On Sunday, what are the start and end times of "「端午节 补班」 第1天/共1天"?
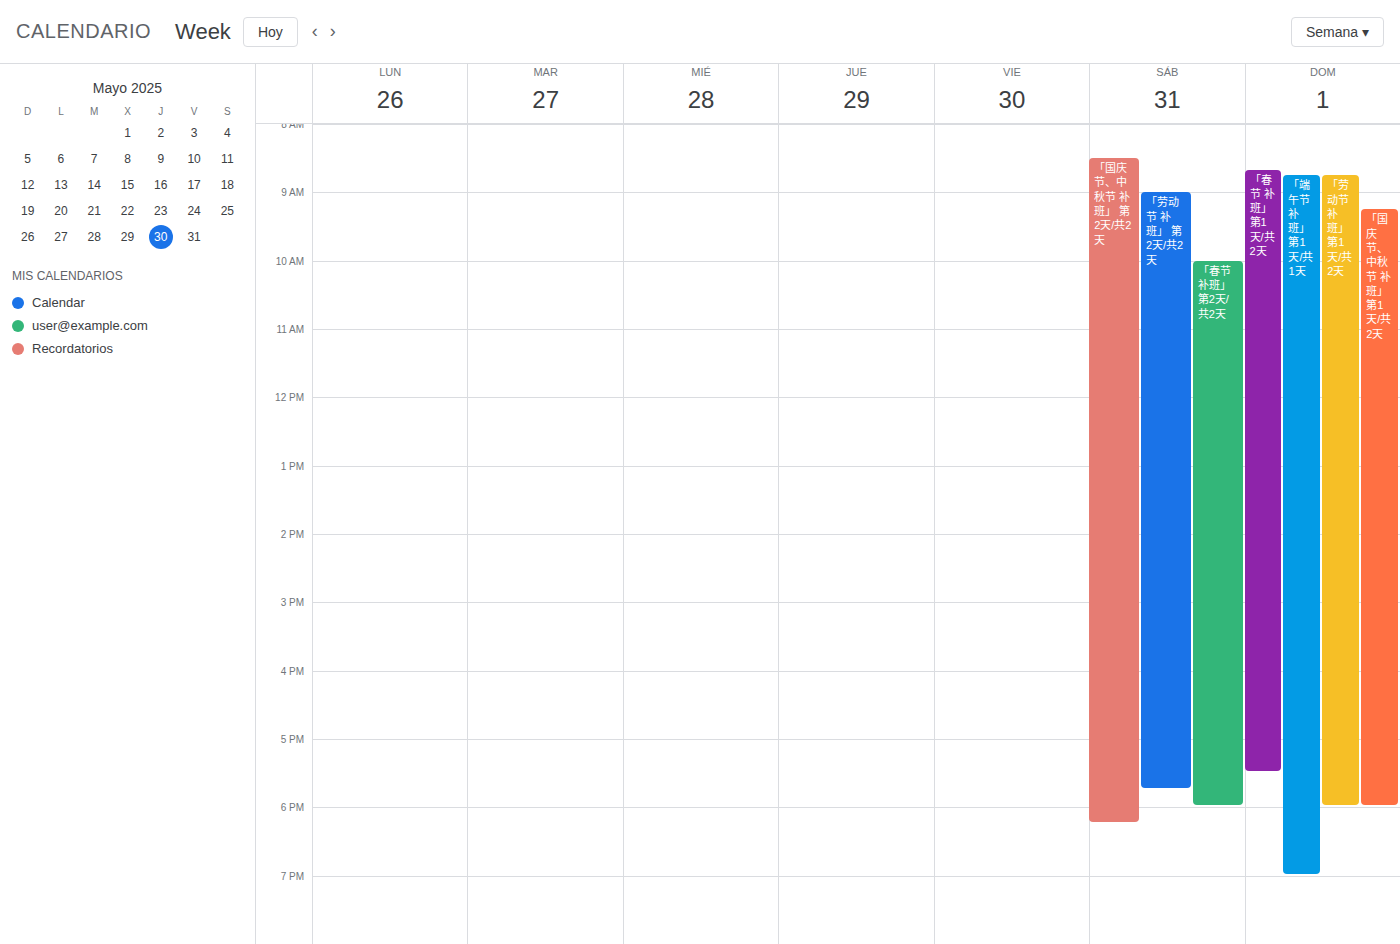
8:45 AM to 7:00 PM